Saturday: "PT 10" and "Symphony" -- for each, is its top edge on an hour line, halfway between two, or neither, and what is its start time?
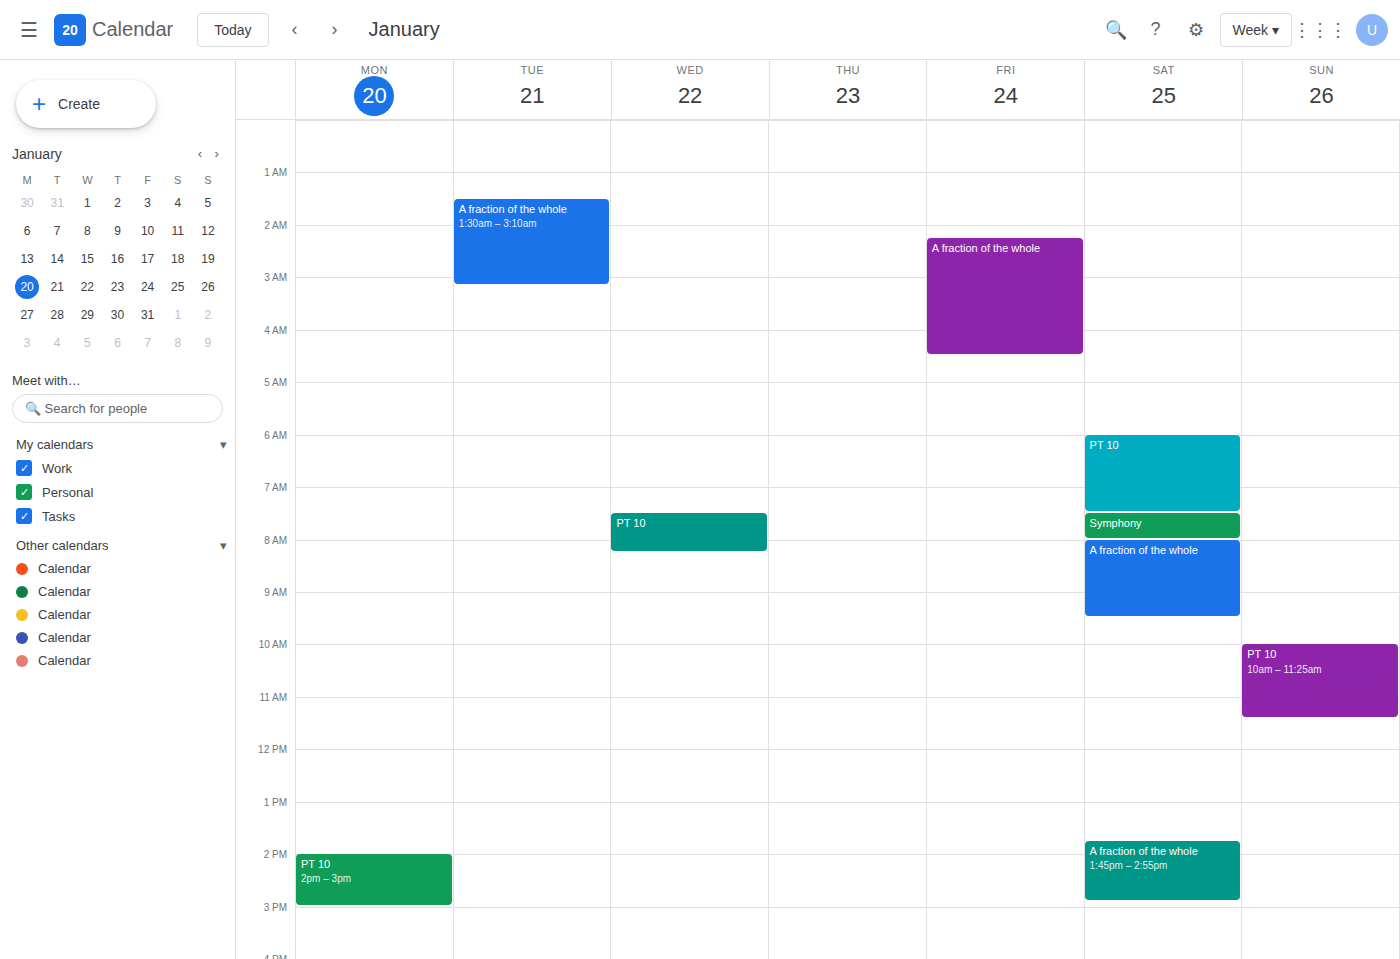
"PT 10": 06:00, exactly on the 06:00 line. "Symphony": 07:30, halfway between the 07:00 and 08:00 lines.